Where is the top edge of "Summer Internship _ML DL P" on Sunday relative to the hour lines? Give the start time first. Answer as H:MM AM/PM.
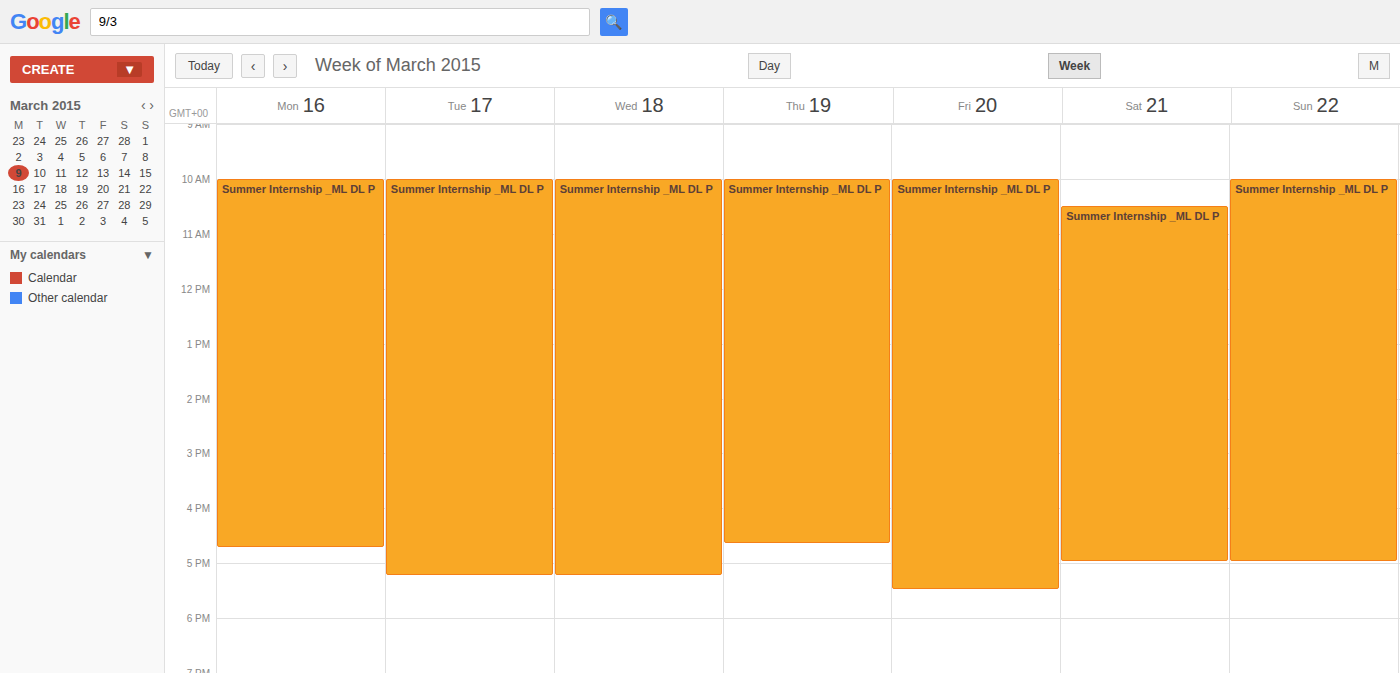
10:00 AM -- exactly on the 10 AM line.